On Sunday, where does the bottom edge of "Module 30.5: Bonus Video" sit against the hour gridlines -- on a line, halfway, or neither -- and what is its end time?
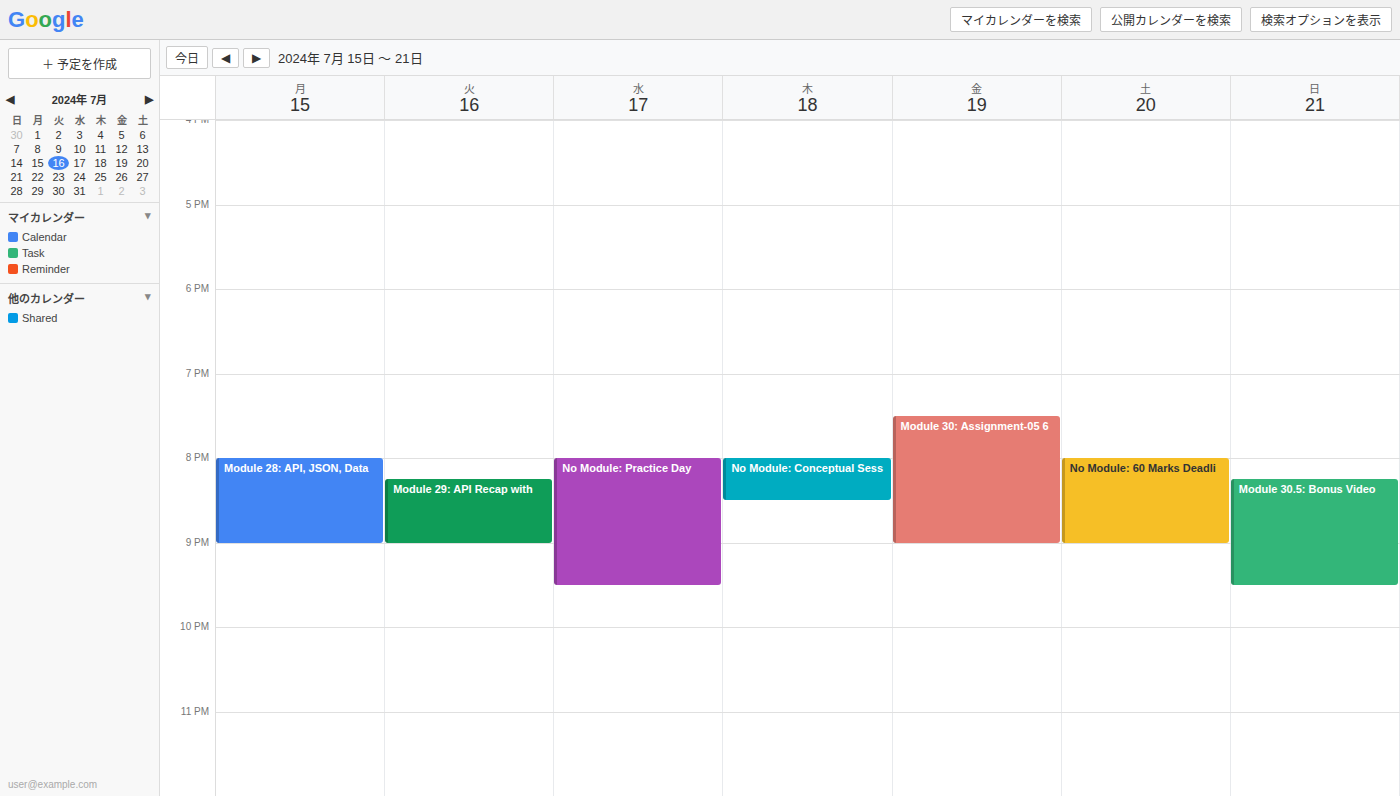
9:30 PM -- halfway between the 9 PM and 10 PM lines.